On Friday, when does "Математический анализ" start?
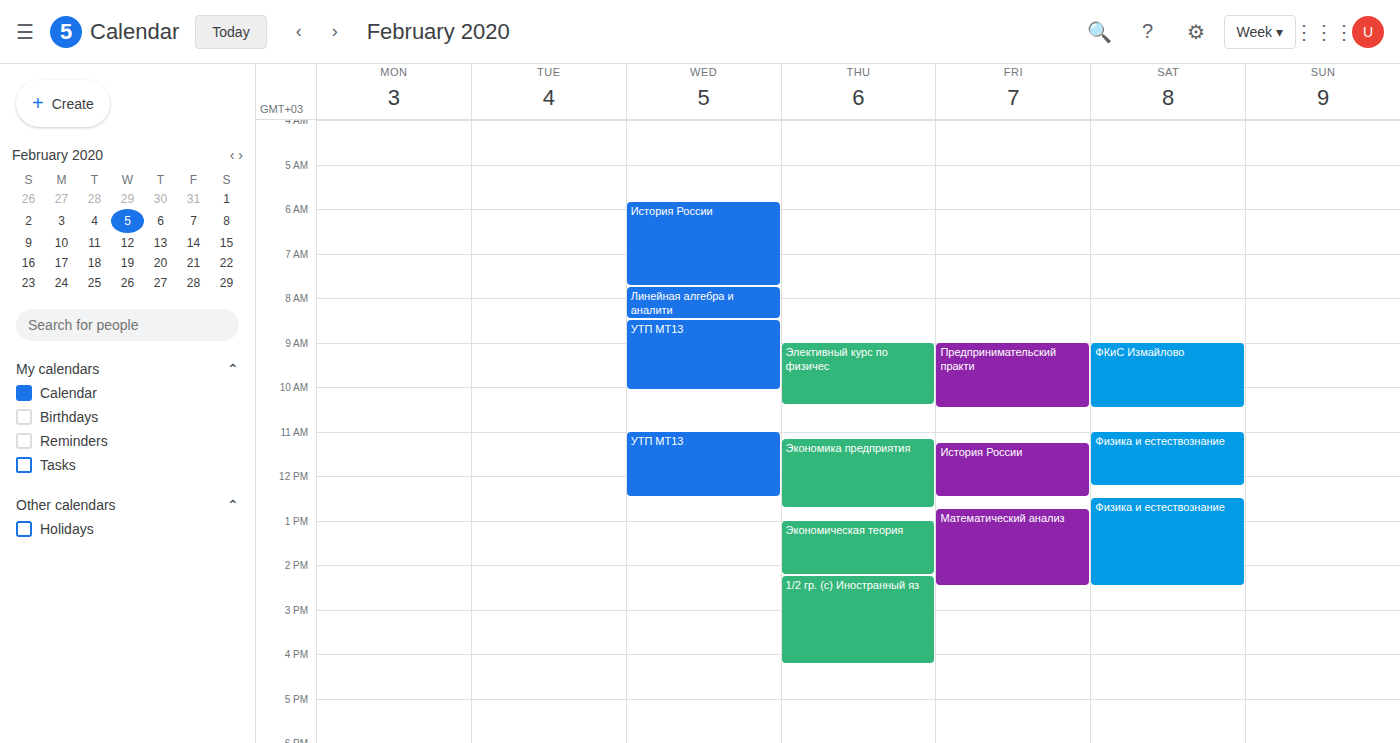
12:45 PM